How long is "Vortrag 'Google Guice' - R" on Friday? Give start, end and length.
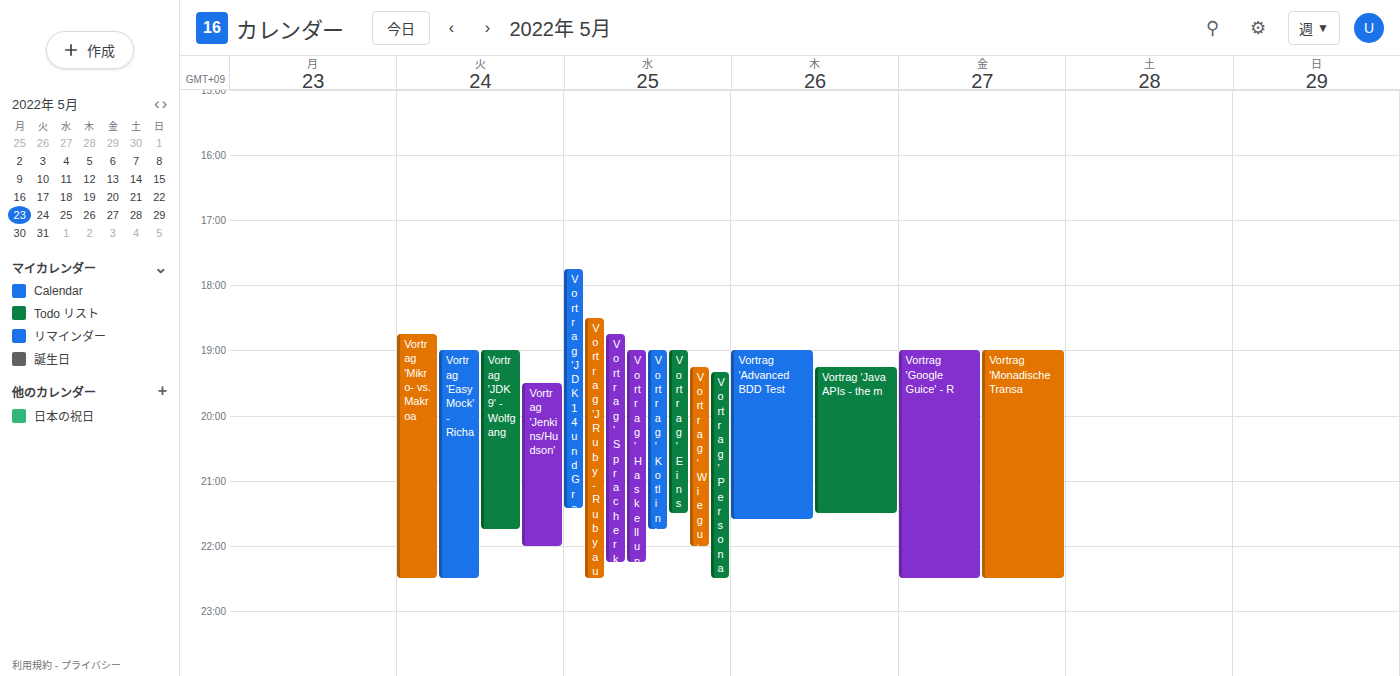
7:00 PM to 10:30 PM, 3 hours 30 minutes